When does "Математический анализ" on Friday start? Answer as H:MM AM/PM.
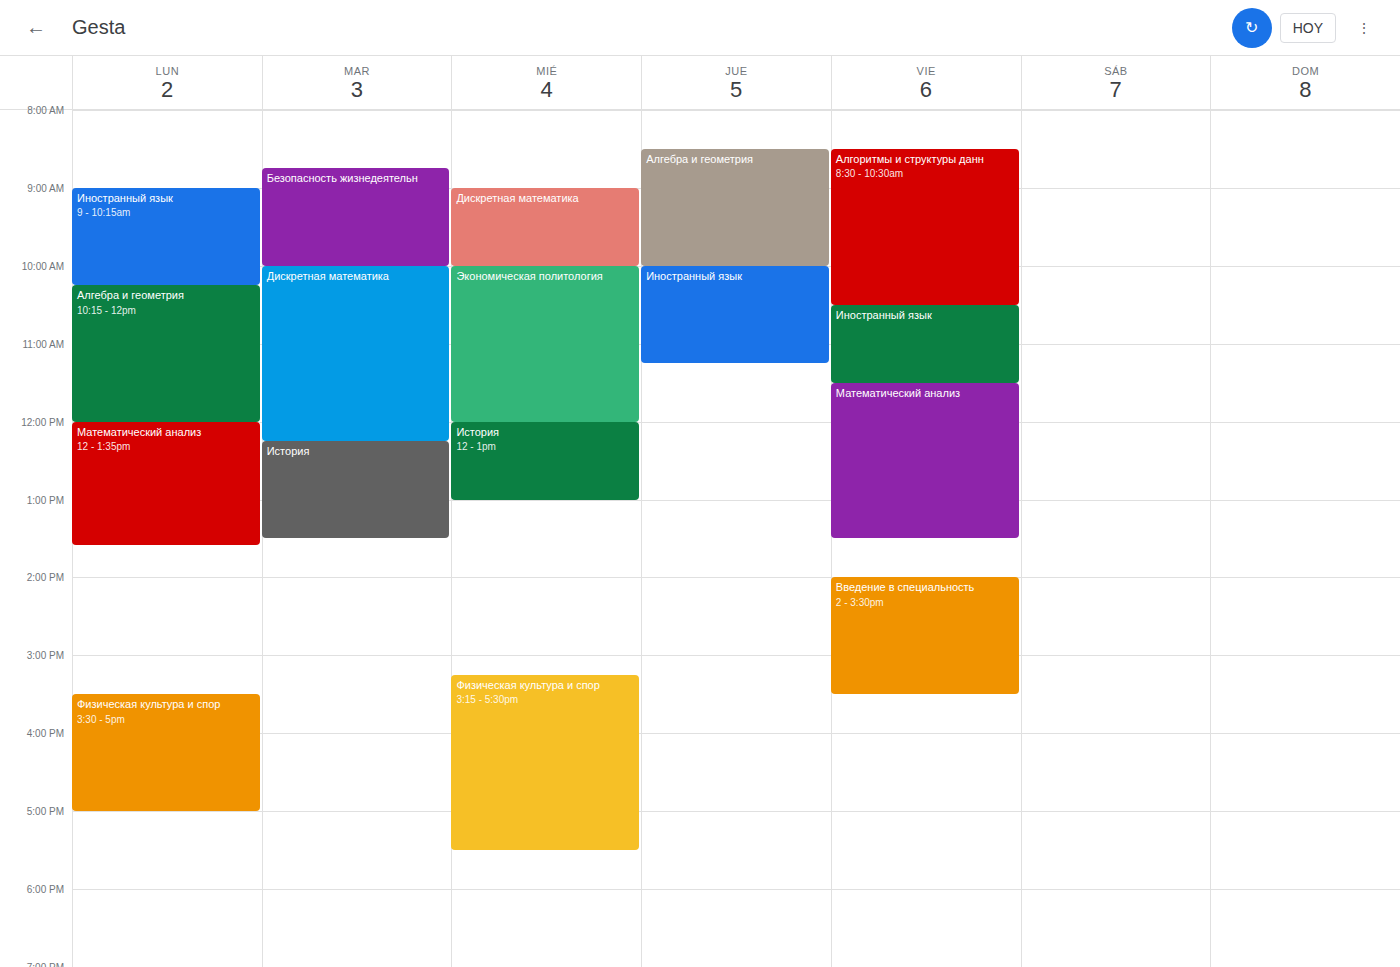
11:30 AM